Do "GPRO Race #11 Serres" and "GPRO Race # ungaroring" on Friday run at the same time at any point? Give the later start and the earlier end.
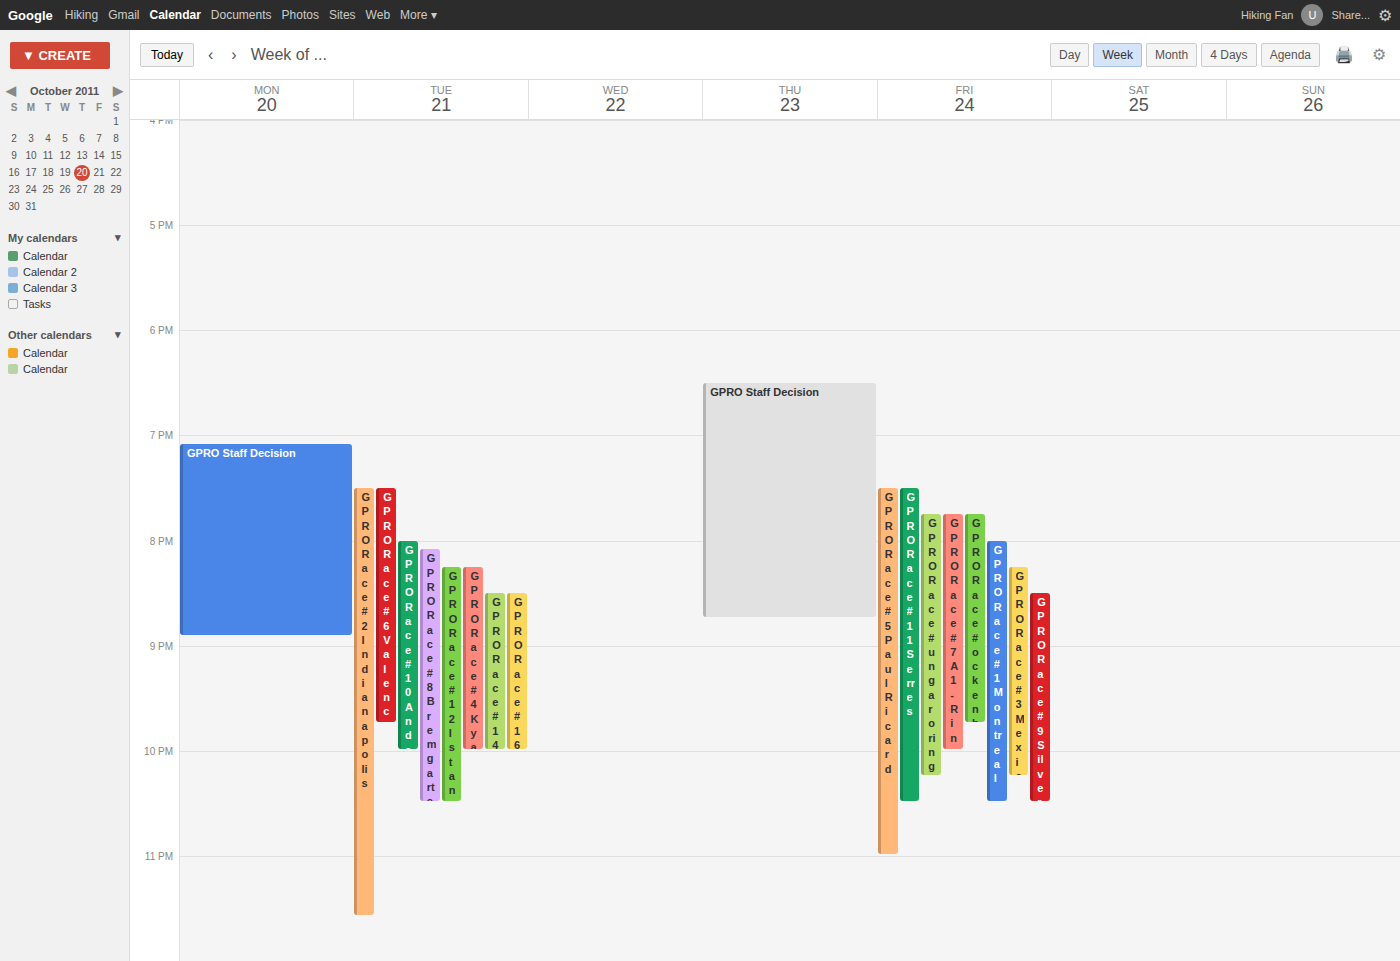
"GPRO Race # ungaroring" runs 7:45 PM to 10:15 PM, inside "GPRO Race #11 Serres" -- they overlap.